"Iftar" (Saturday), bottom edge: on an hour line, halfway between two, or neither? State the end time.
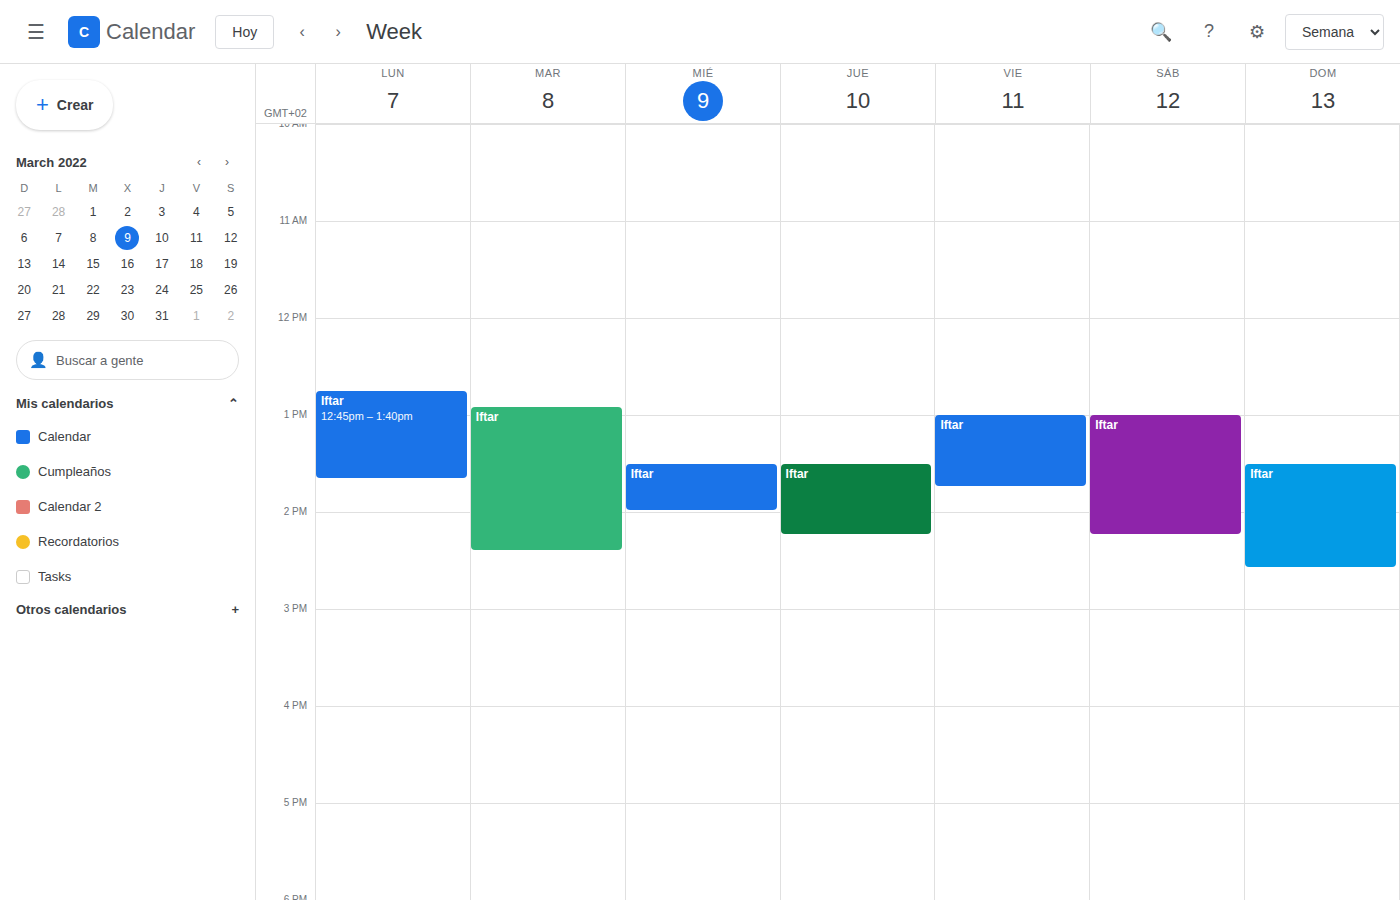
2:15 PM -- neither: a quarter of the way from the 2 PM line to the 3 PM line.